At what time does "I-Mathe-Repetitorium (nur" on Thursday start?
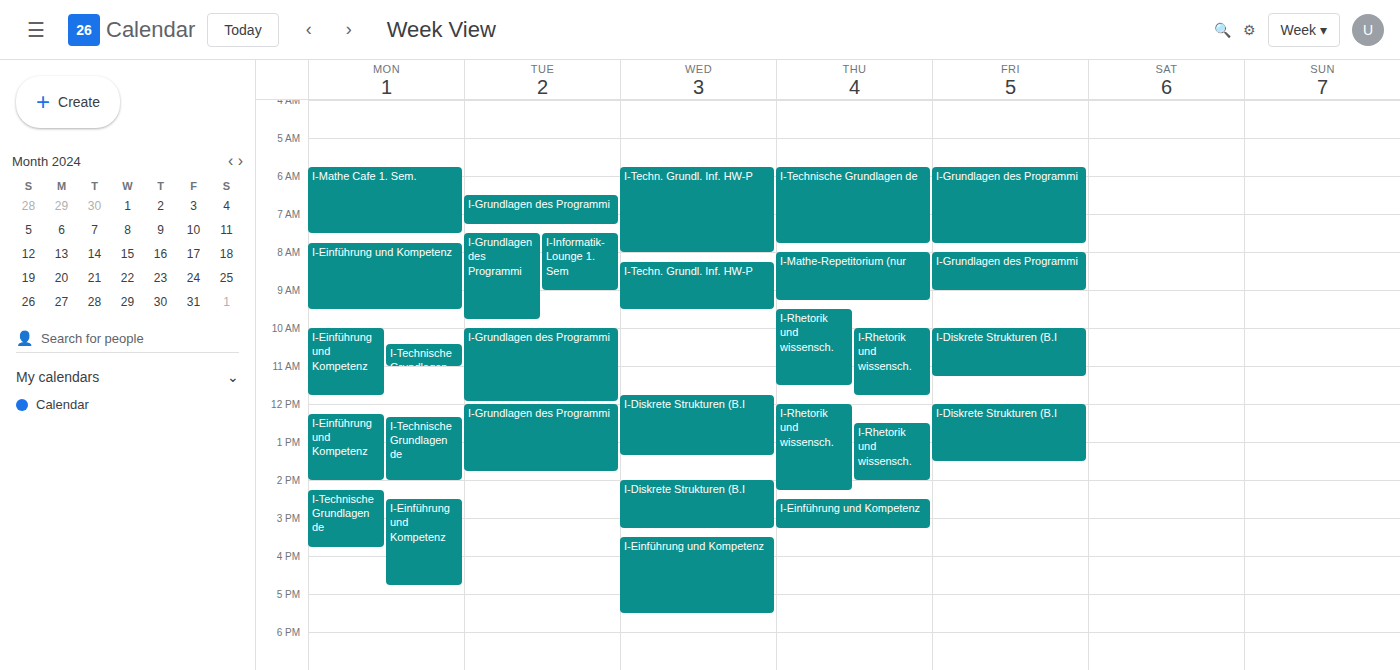
8:00 AM